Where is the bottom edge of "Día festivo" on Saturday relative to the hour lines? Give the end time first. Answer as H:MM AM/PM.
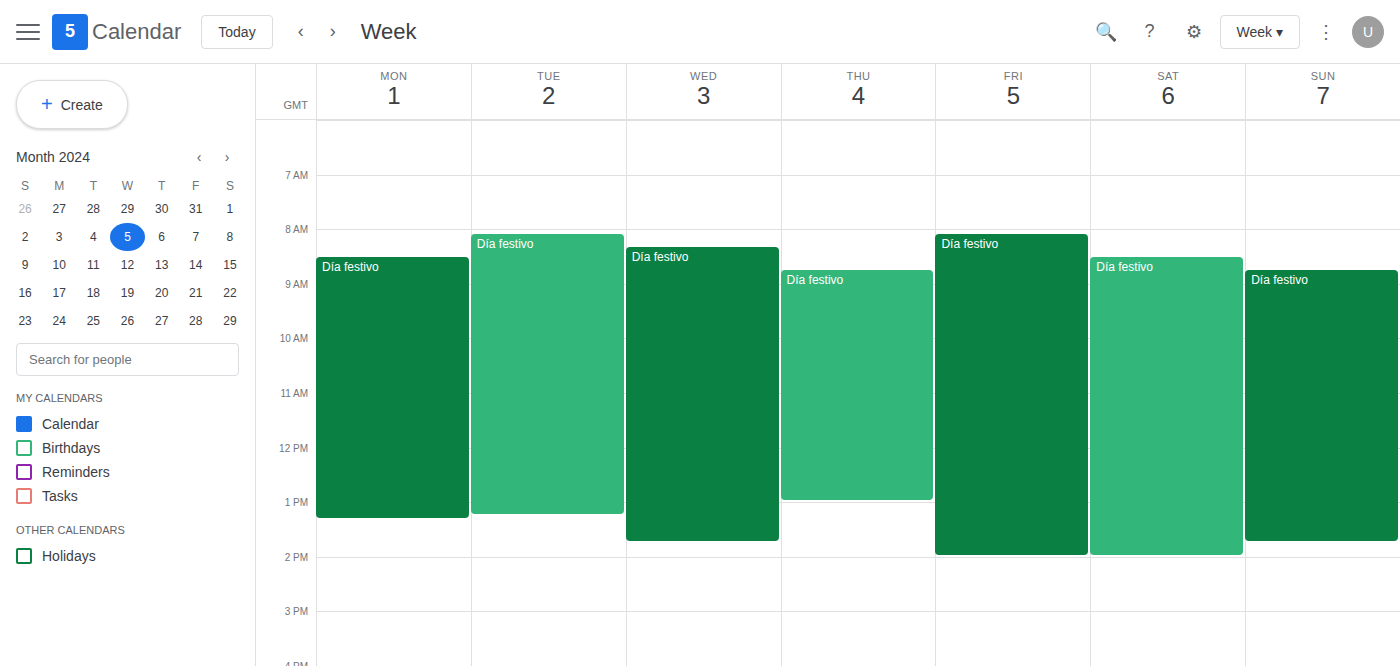
2:00 PM -- exactly on the 2 PM line.